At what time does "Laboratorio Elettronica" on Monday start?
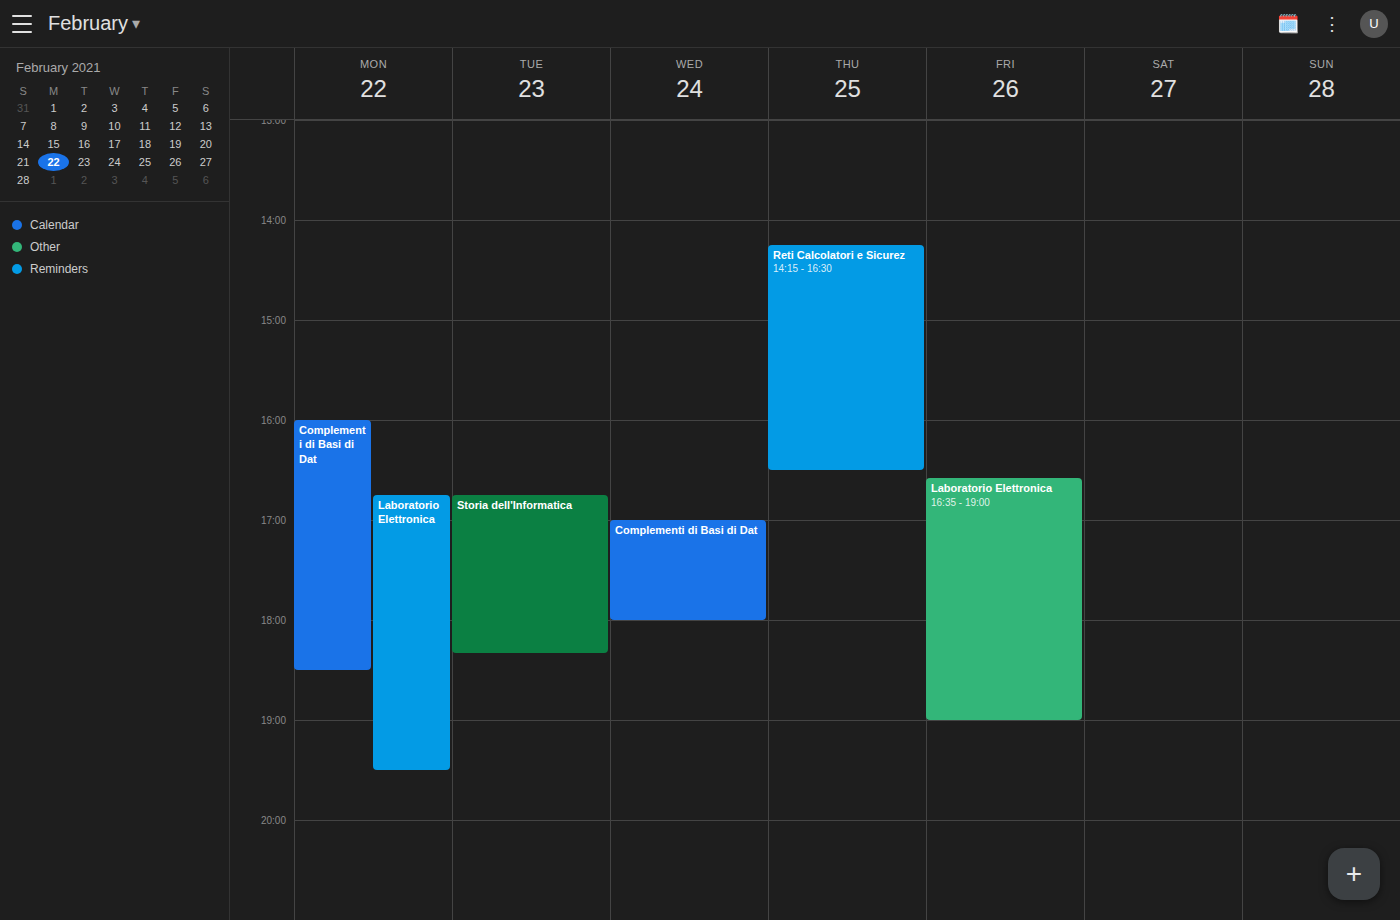
4:45 PM